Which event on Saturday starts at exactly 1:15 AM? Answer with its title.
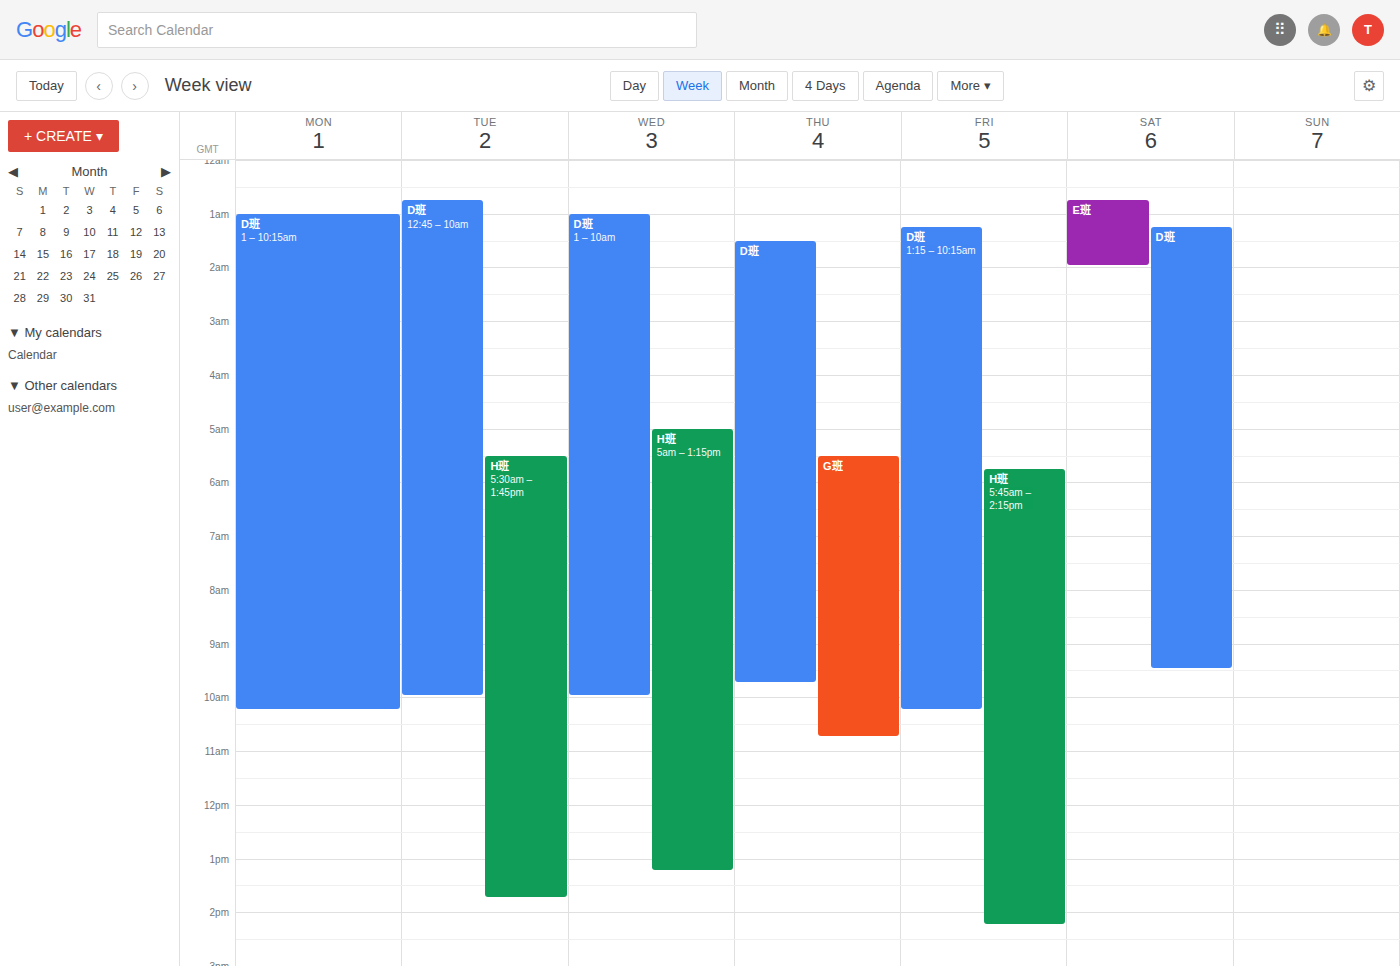
"D班"